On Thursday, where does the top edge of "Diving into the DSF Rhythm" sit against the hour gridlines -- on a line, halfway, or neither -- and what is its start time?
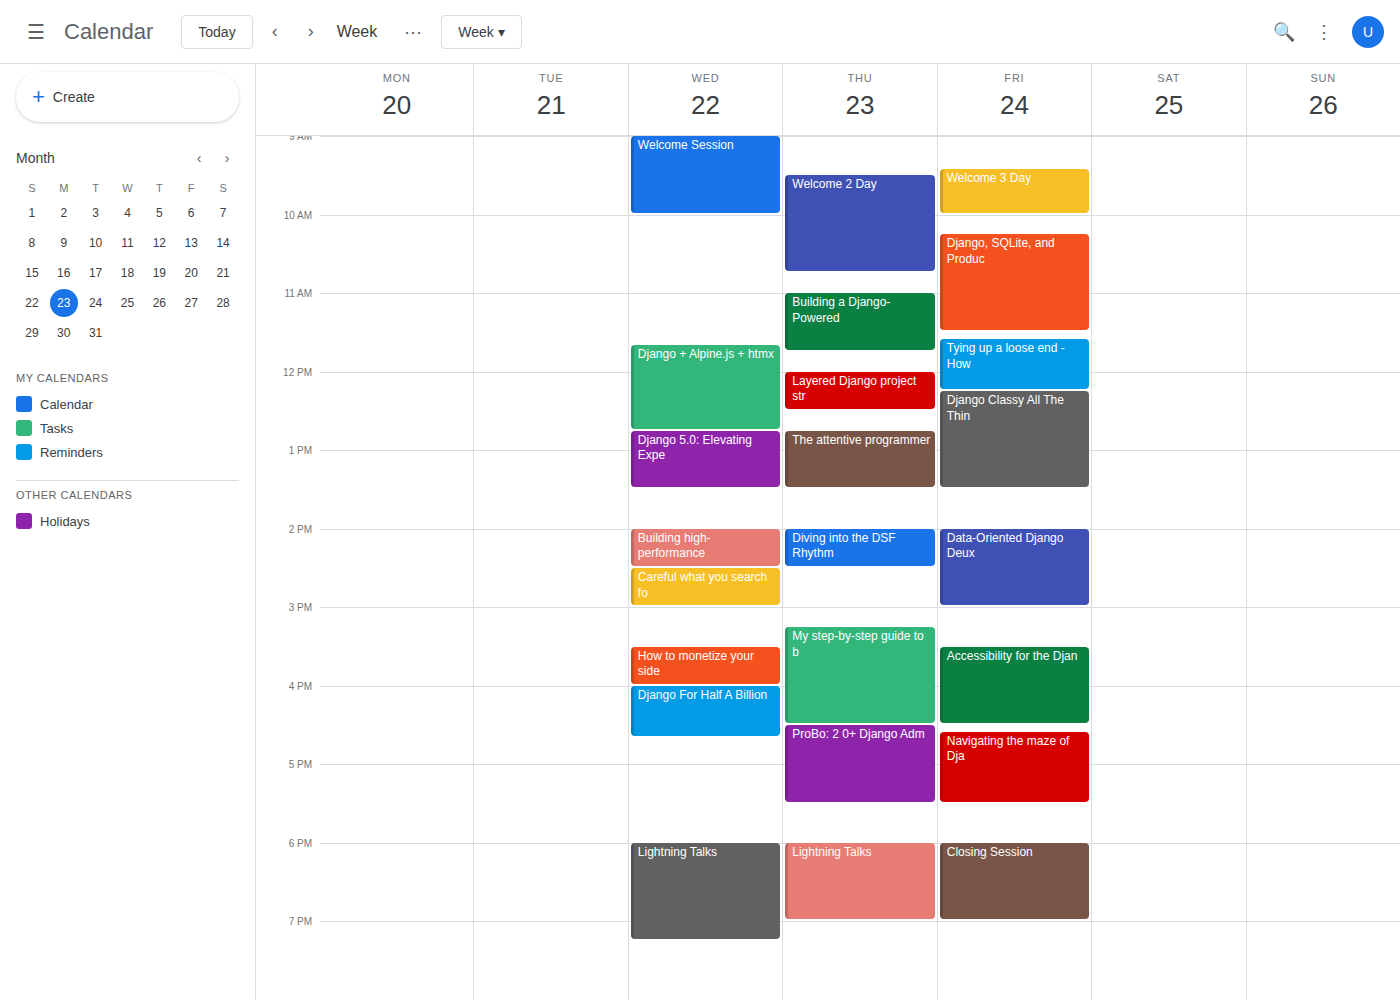
2:00 PM -- exactly on the 2 PM line.